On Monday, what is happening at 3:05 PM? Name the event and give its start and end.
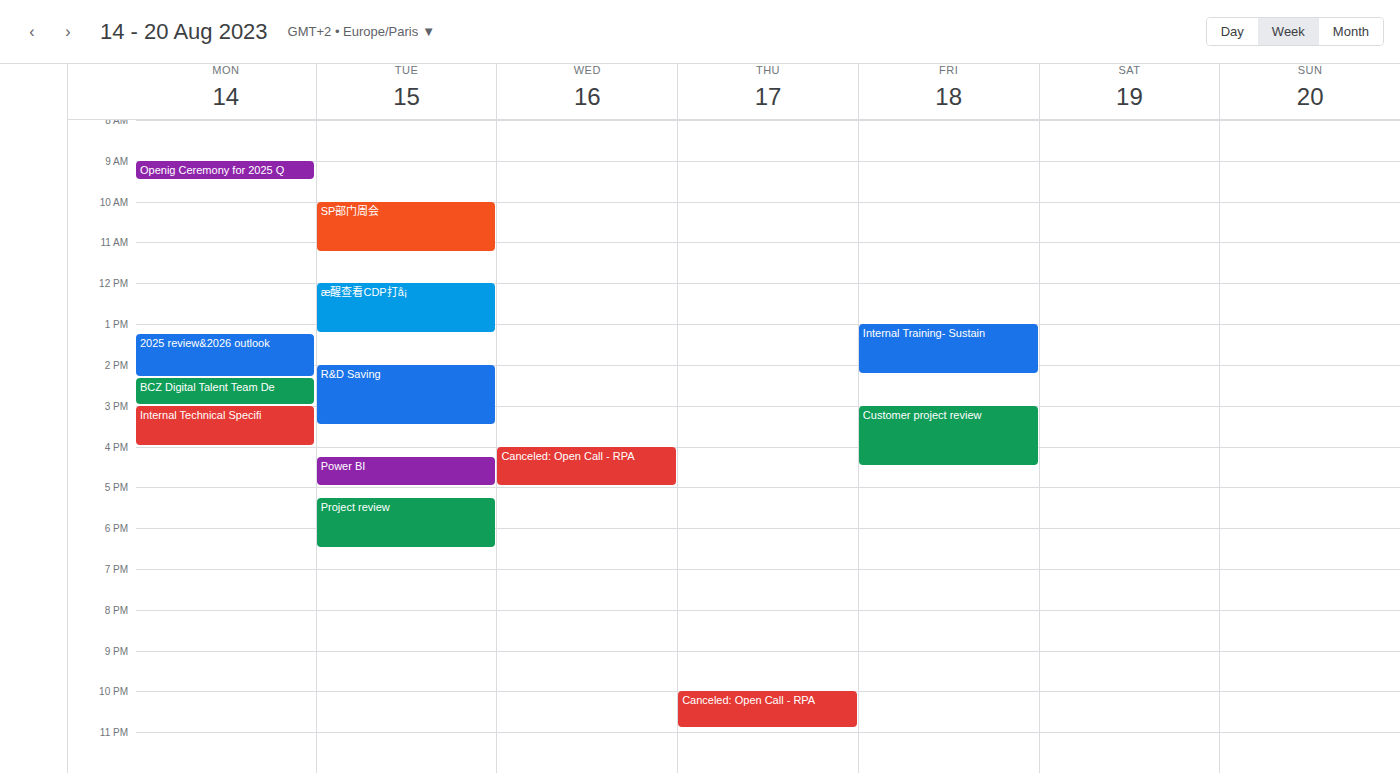
"Internal Technical Specifi", 3:00 PM to 4:00 PM